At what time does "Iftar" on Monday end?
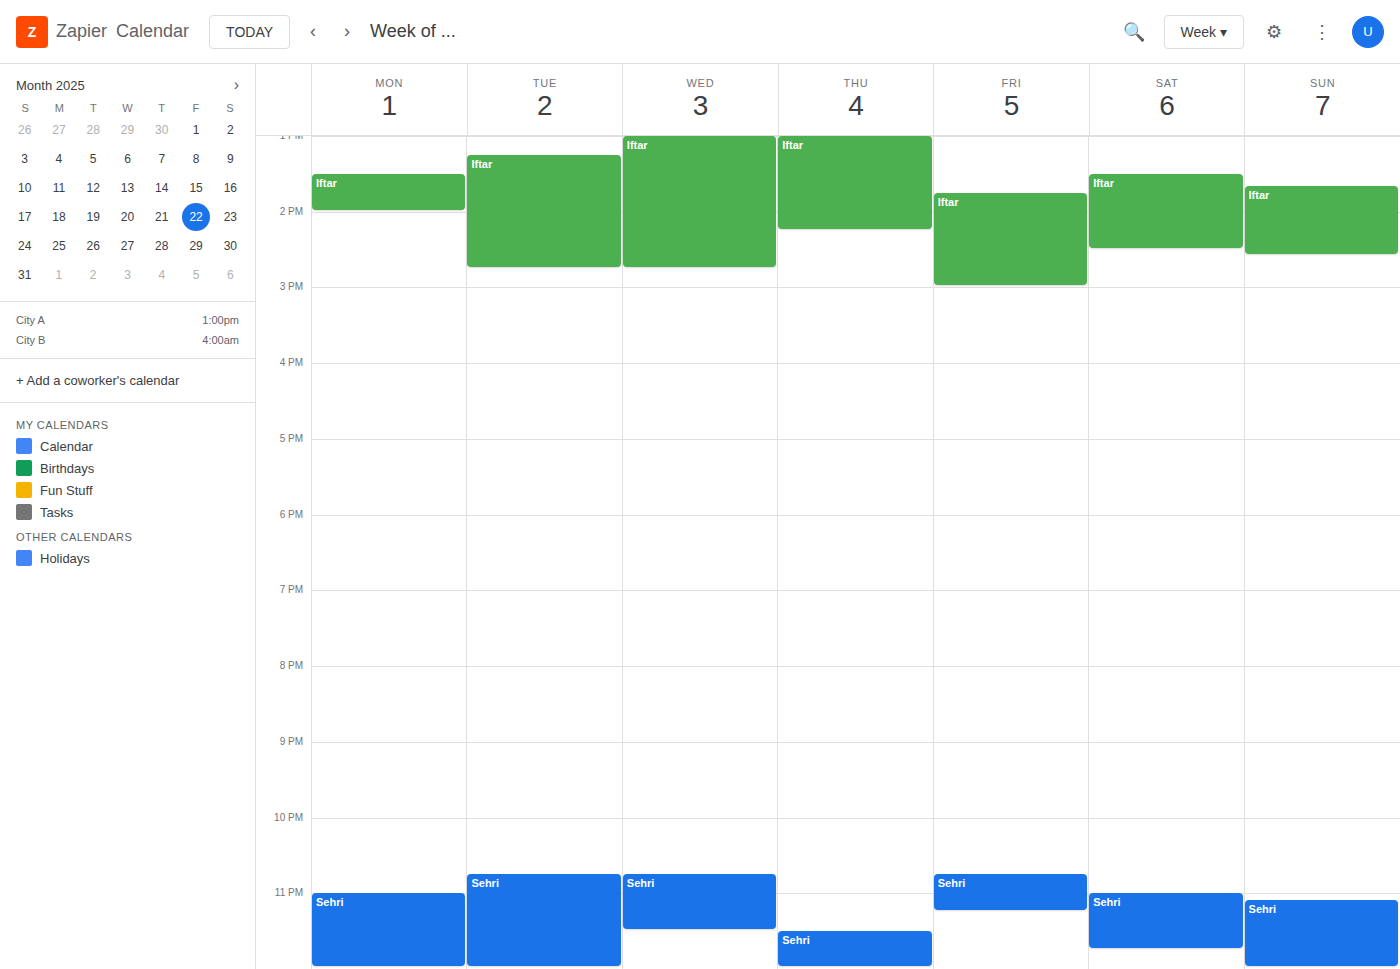
2:00 PM